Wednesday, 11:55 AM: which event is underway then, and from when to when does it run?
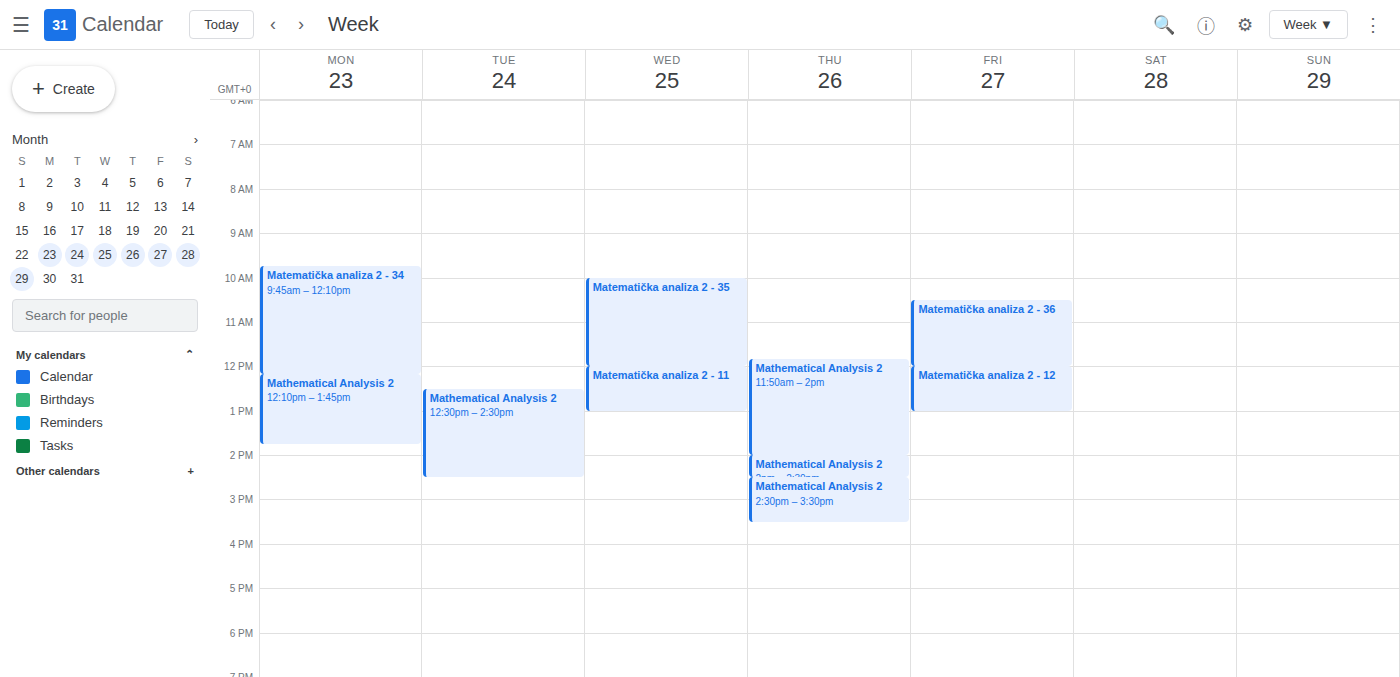
"Matematička analiza 2 - 35", 10:00 AM to 12:00 PM